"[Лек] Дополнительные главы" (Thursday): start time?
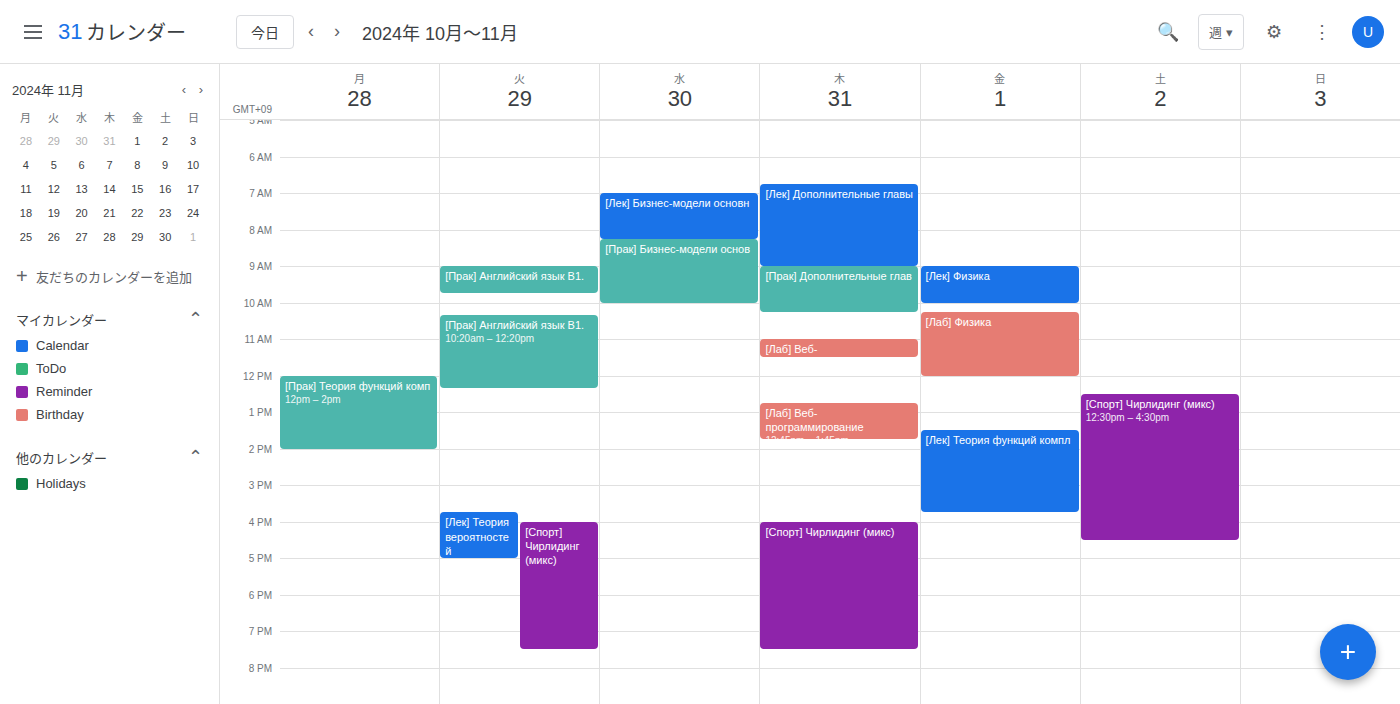
6:45 AM